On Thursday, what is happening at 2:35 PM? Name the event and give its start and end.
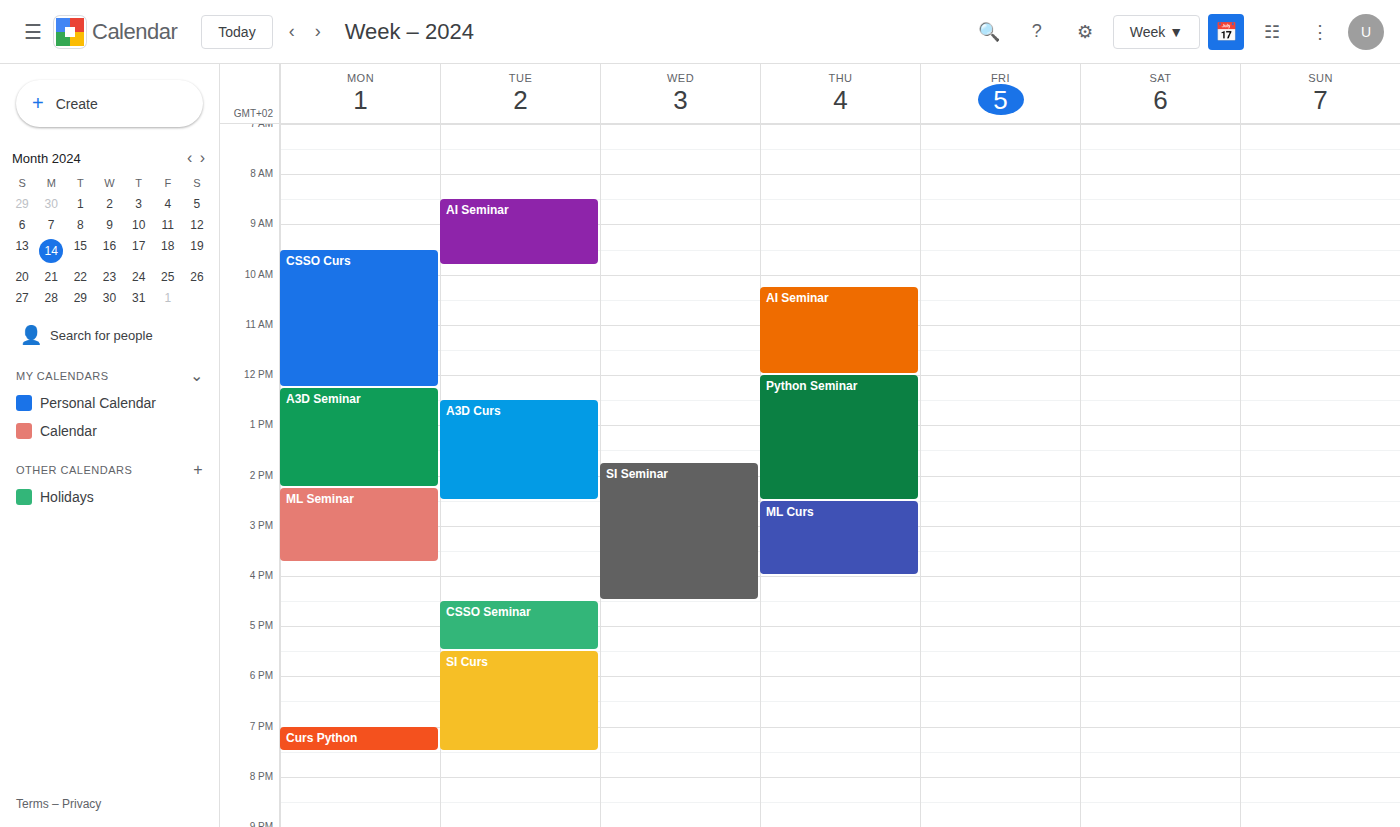
"ML Curs", 2:30 PM to 4:00 PM